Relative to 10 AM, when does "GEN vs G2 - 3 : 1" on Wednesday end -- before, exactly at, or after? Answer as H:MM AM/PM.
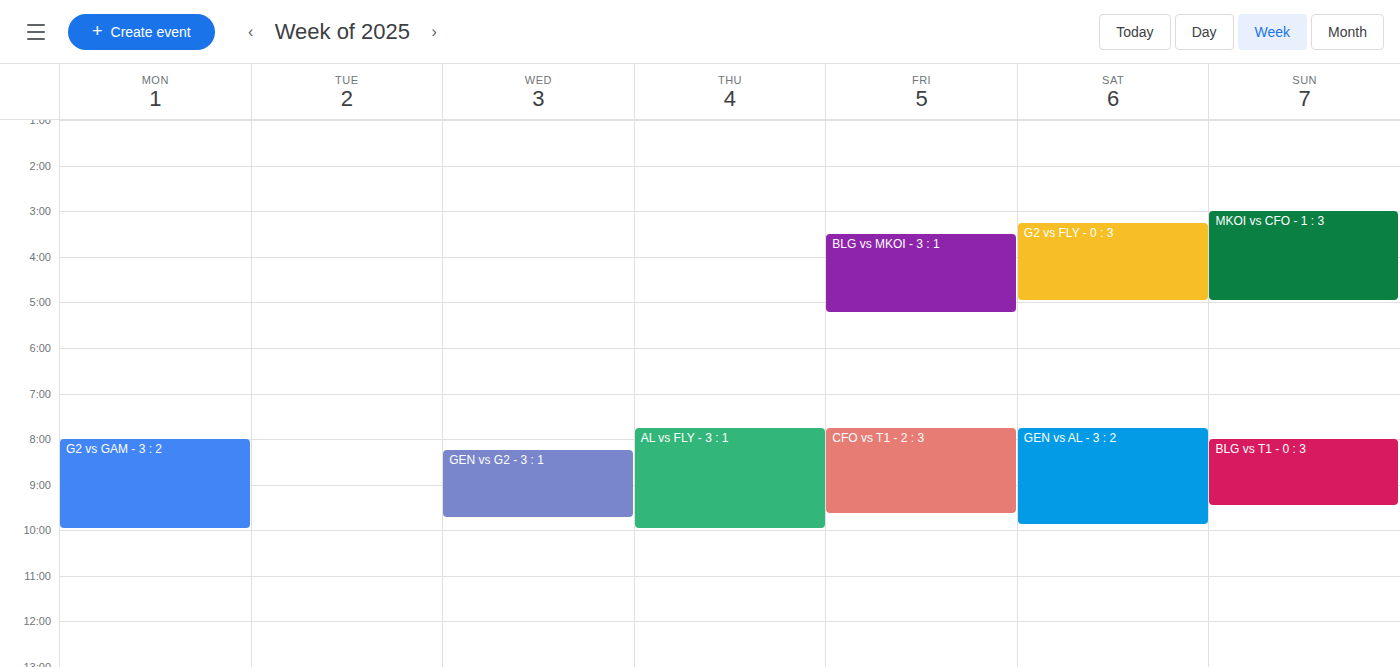
9:45 AM -- before 10 AM, 15 minutes above the 10 AM line.